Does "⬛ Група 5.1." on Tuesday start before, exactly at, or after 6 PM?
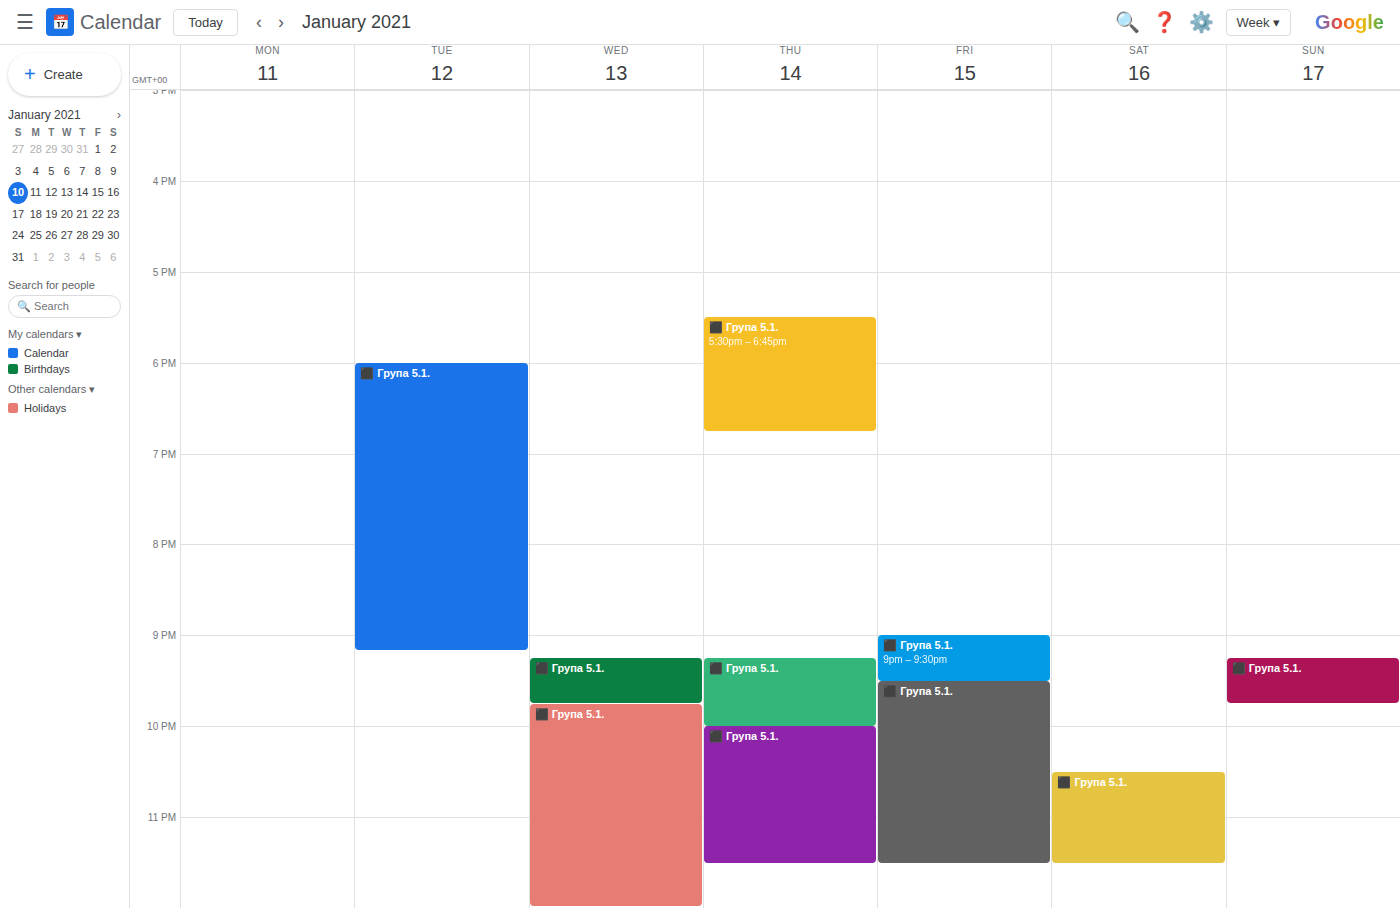
6:00 PM -- exactly at 6 PM, on the 6 PM line.